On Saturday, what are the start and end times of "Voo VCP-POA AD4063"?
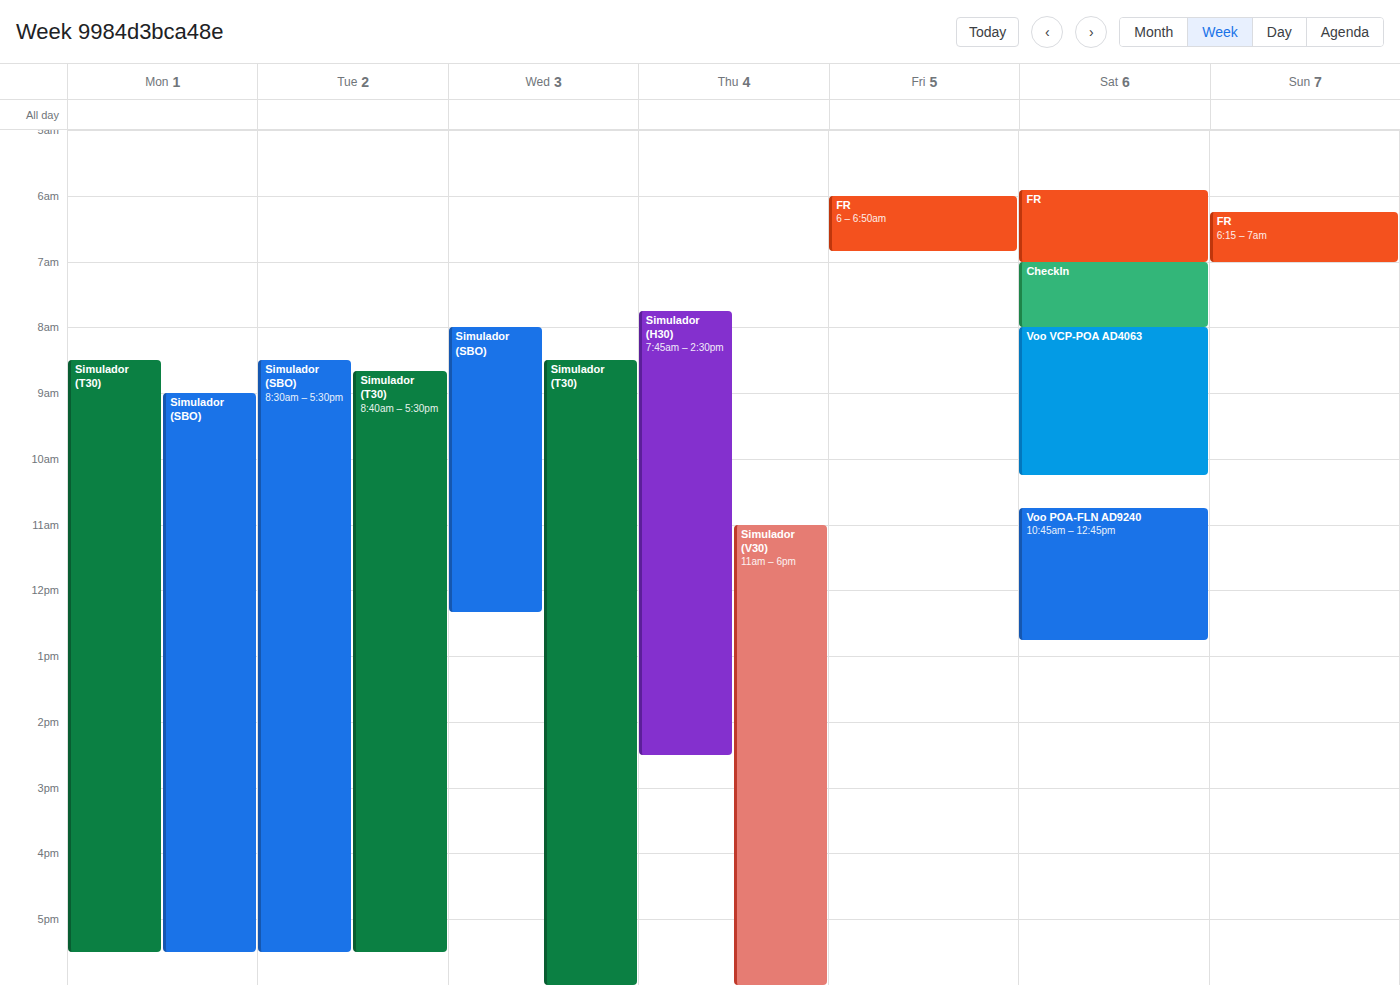
8:00 AM to 10:15 AM